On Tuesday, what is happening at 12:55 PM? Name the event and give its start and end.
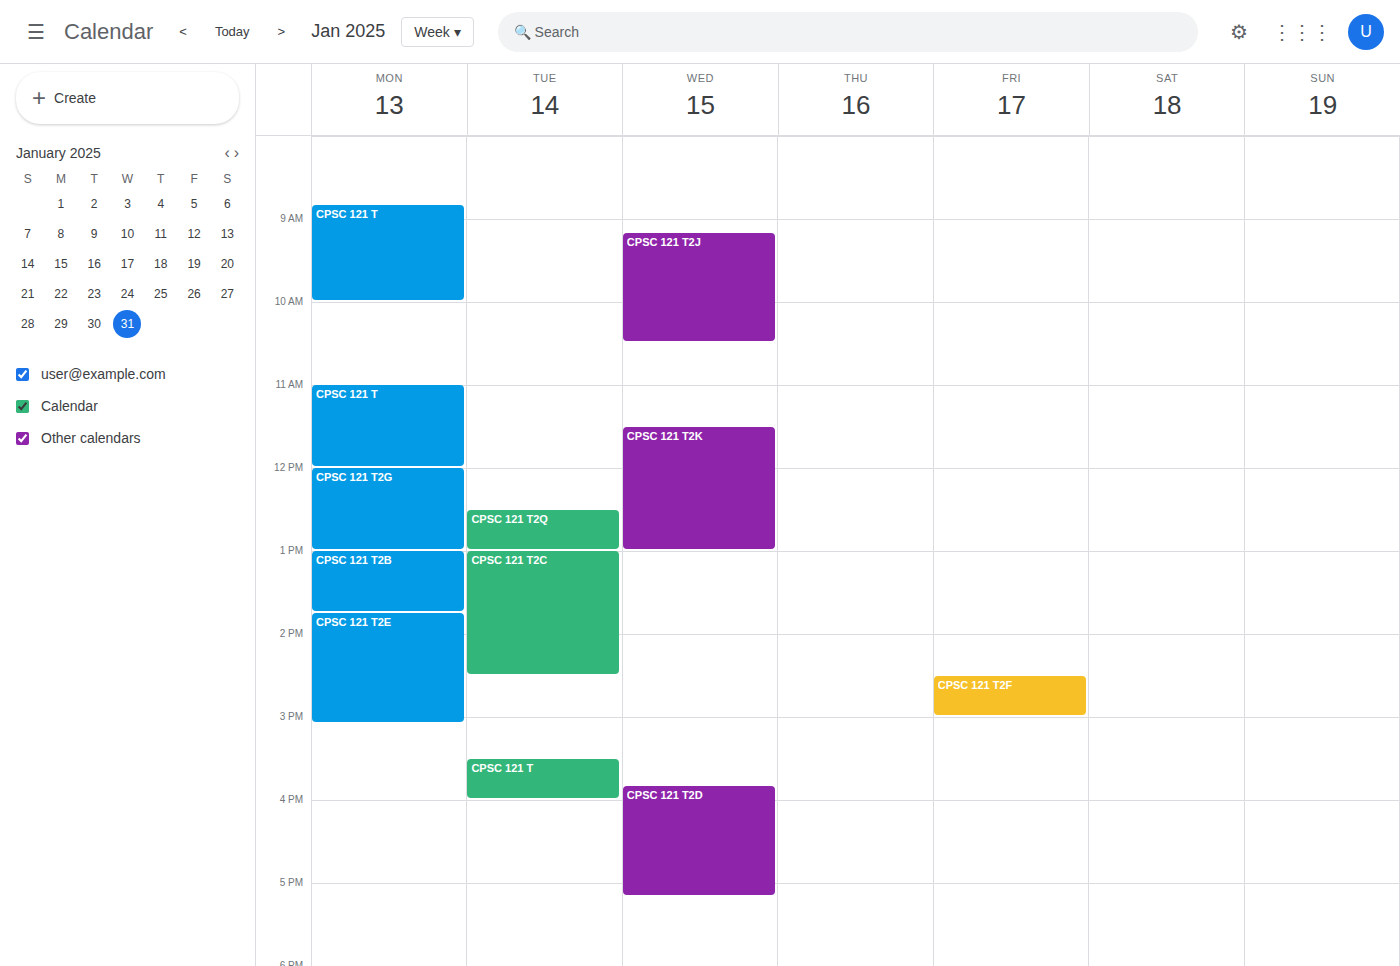
"CPSC 121 T2Q", 12:30 PM to 1:00 PM